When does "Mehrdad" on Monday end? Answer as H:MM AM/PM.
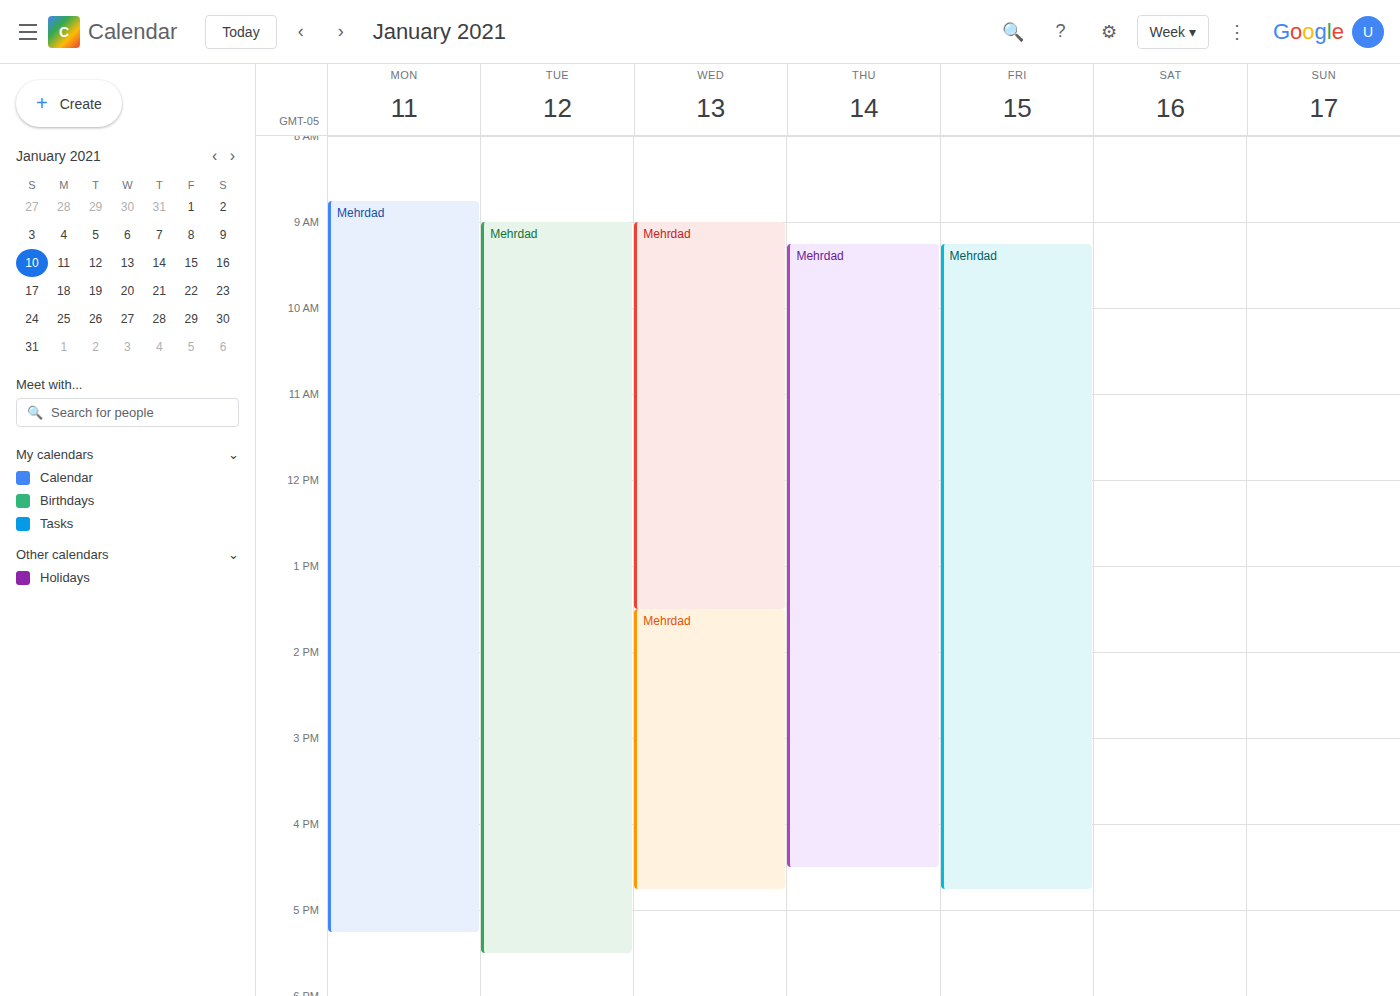
5:15 PM